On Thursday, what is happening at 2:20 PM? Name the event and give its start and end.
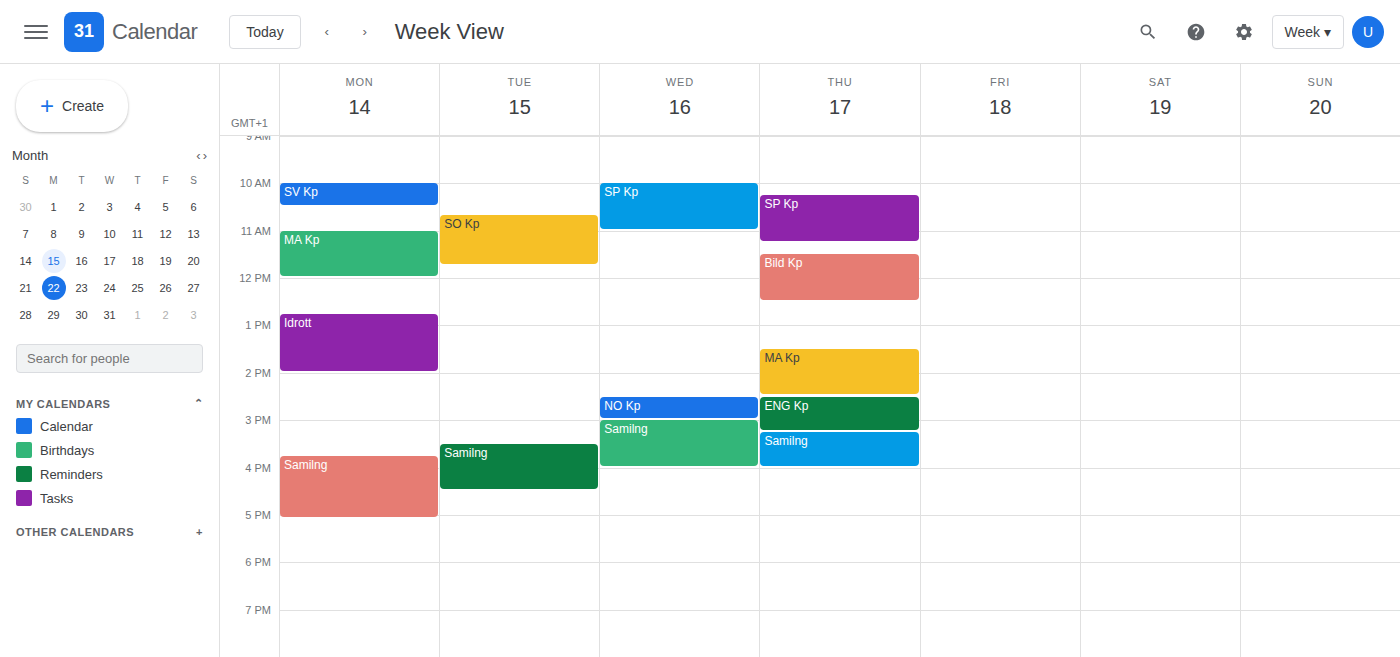
"MA Kp", 1:30 PM to 2:30 PM